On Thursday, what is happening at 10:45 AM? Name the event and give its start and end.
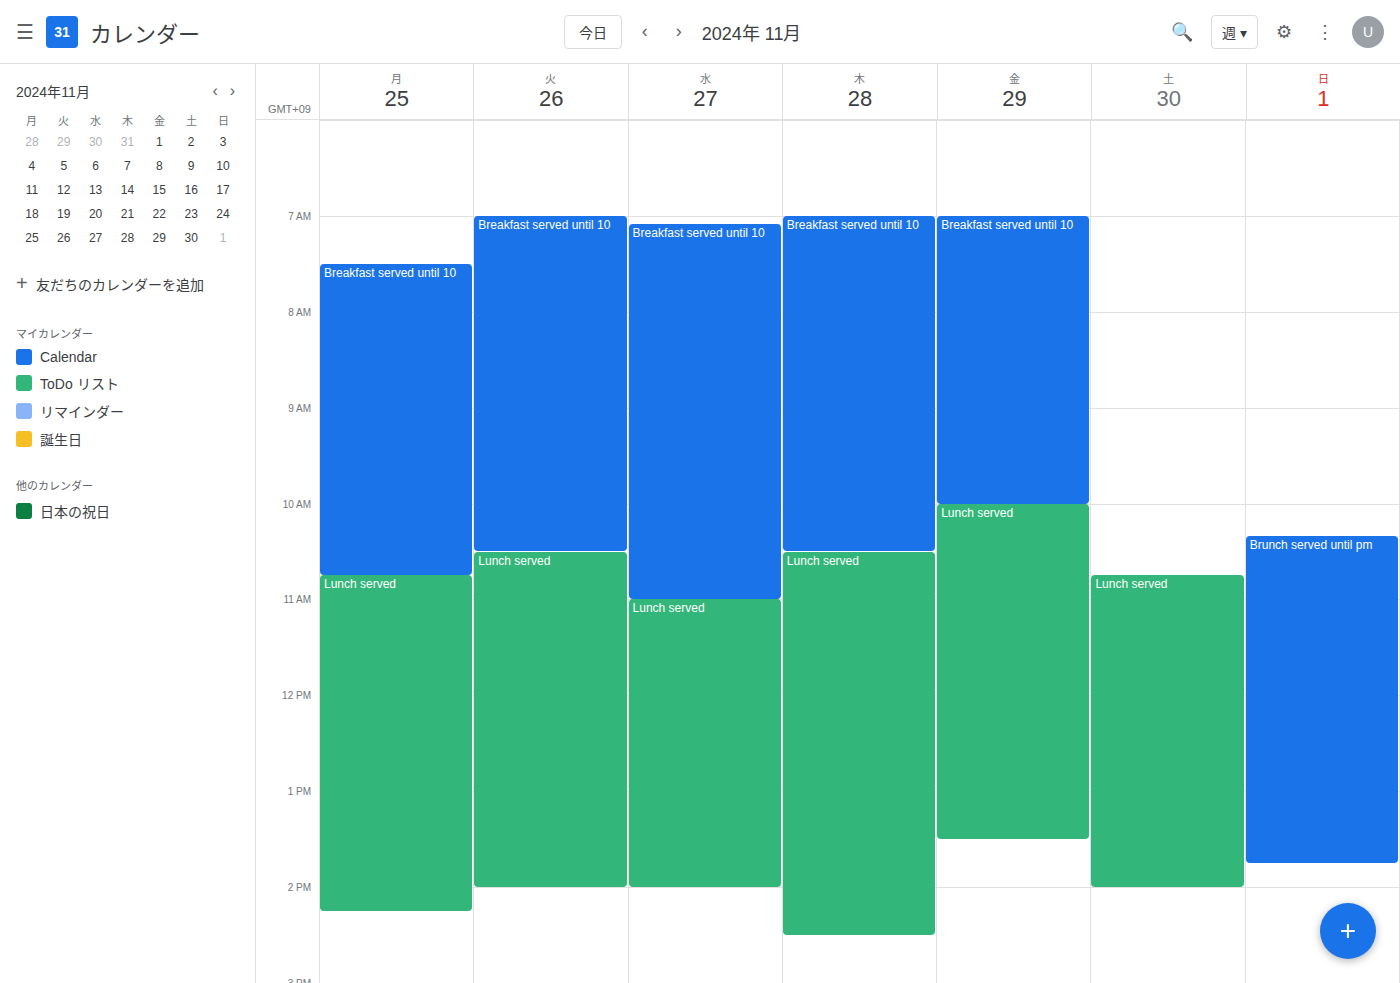
"Lunch served", 10:30 AM to 2:30 PM